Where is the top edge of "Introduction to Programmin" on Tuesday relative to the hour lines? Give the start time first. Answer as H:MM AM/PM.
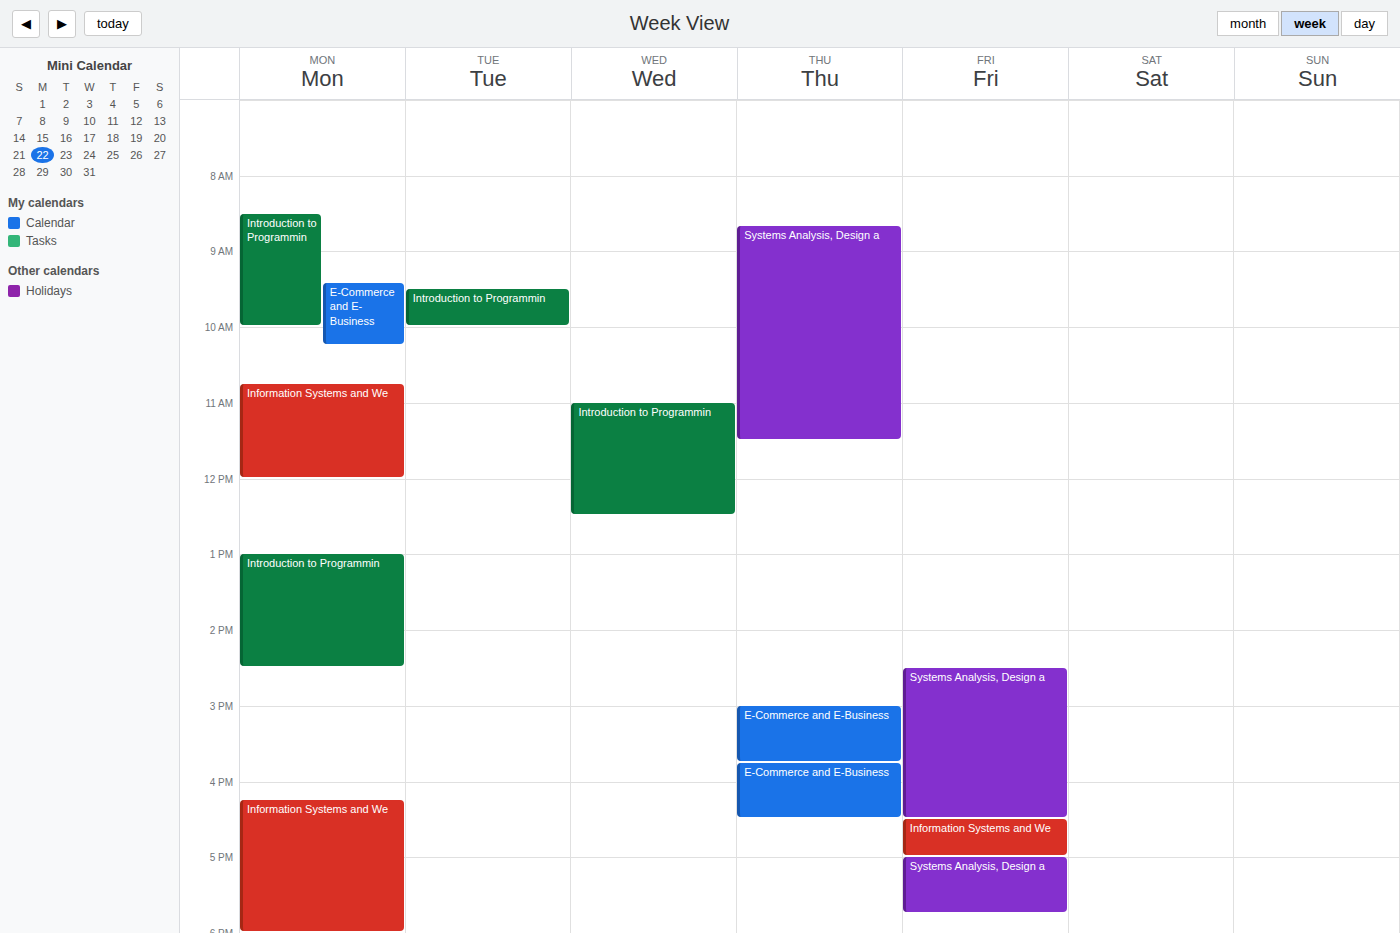
9:30 AM -- halfway between the 9 AM and 10 AM lines.